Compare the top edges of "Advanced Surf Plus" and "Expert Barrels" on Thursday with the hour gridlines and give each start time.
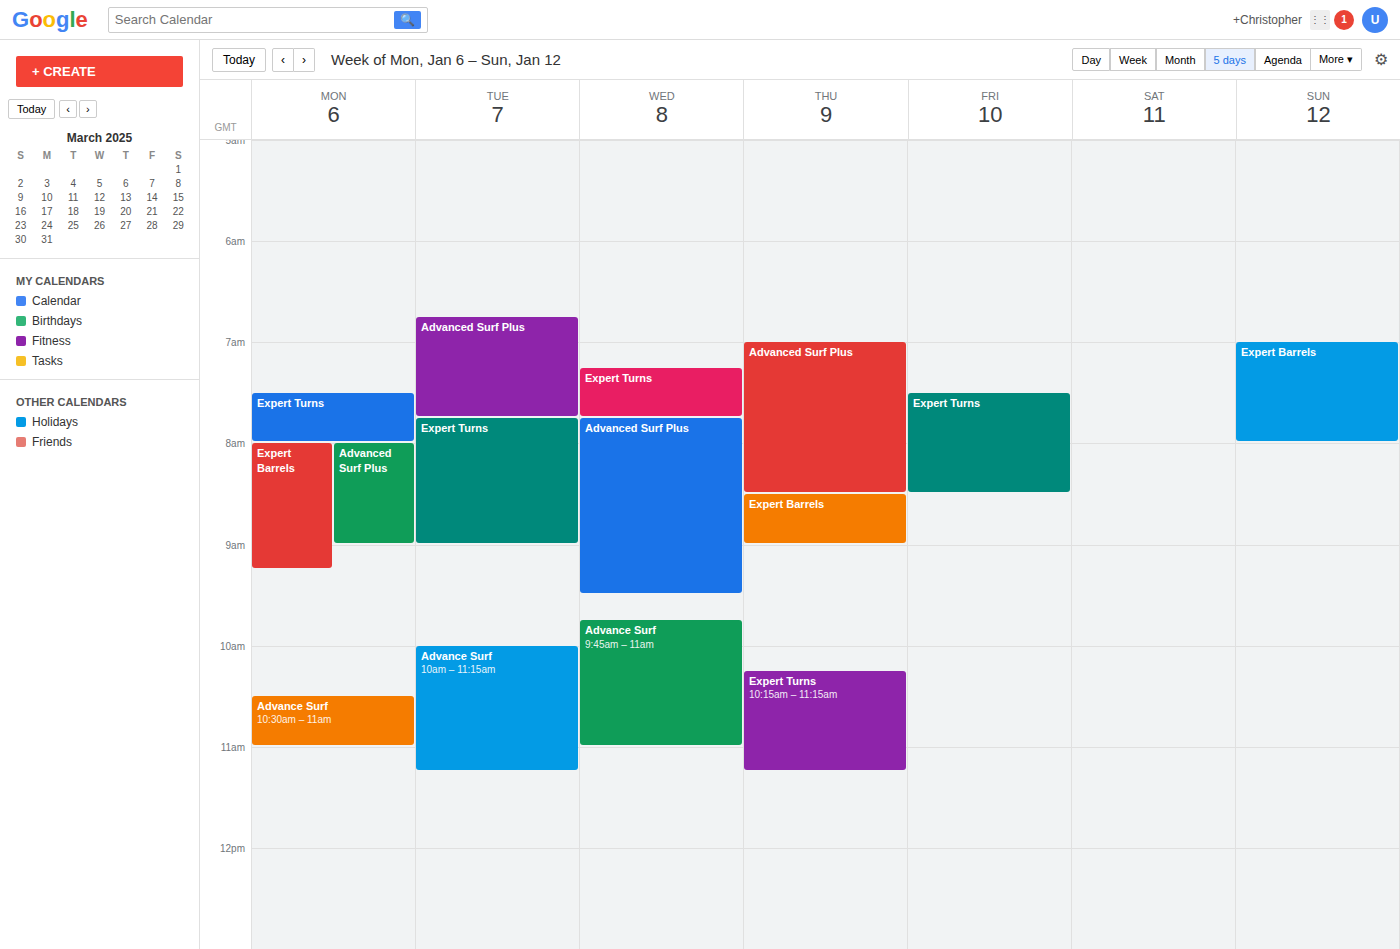
"Advanced Surf Plus": 7:00 AM, exactly on the 7 AM line. "Expert Barrels": 8:30 AM, halfway between the 8 AM and 9 AM lines.